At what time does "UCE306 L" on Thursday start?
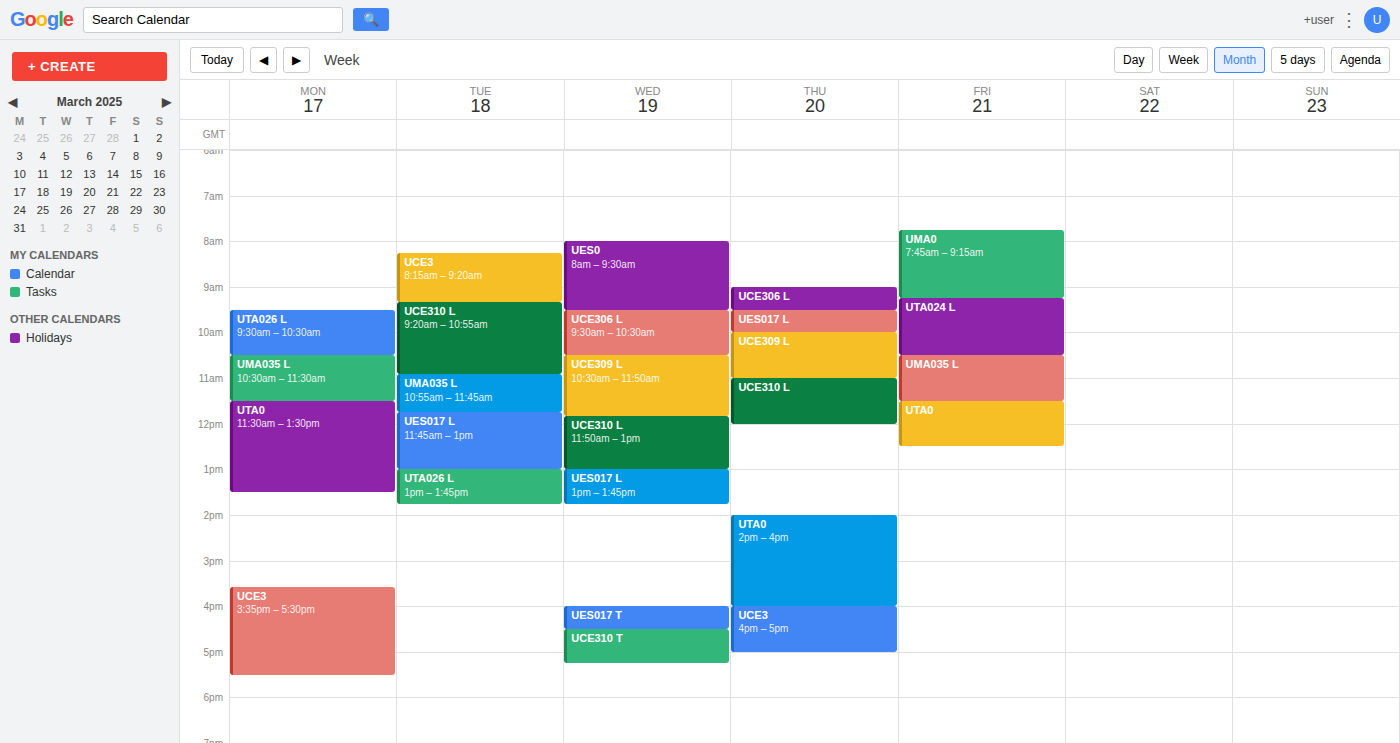
9:00 AM